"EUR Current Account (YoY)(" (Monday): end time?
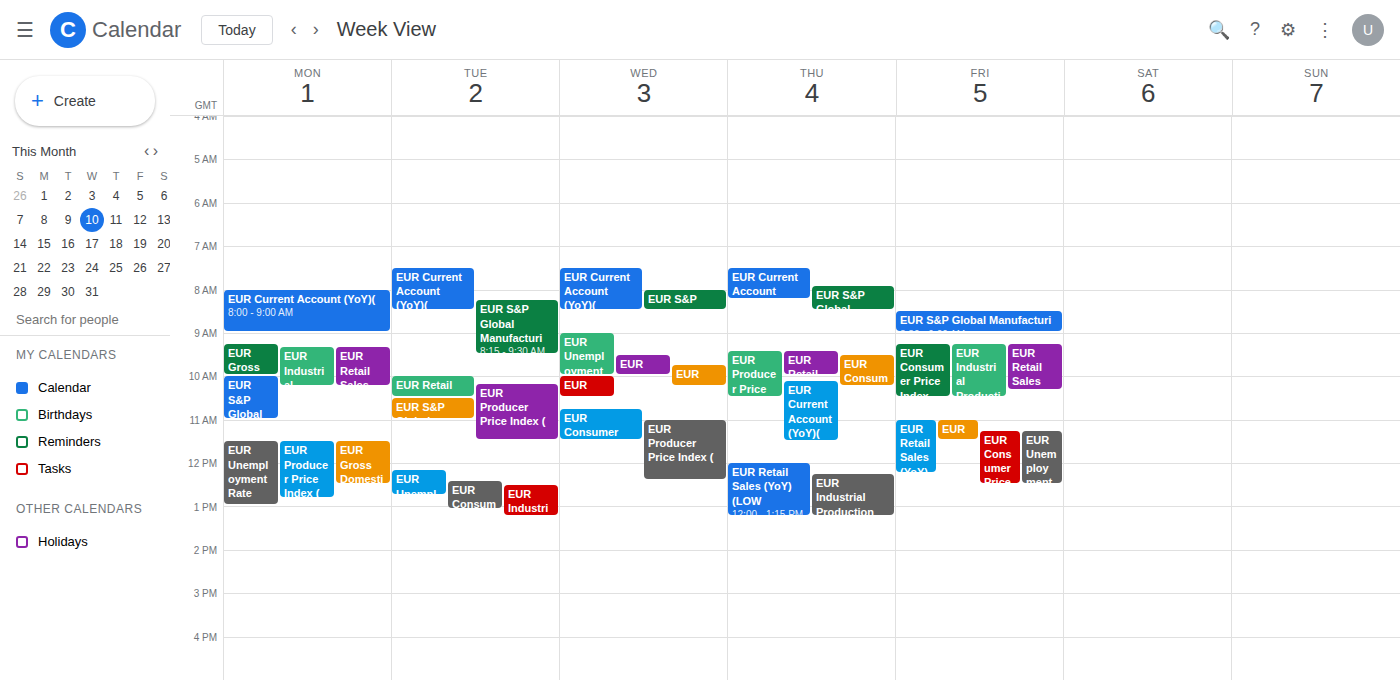
09:00